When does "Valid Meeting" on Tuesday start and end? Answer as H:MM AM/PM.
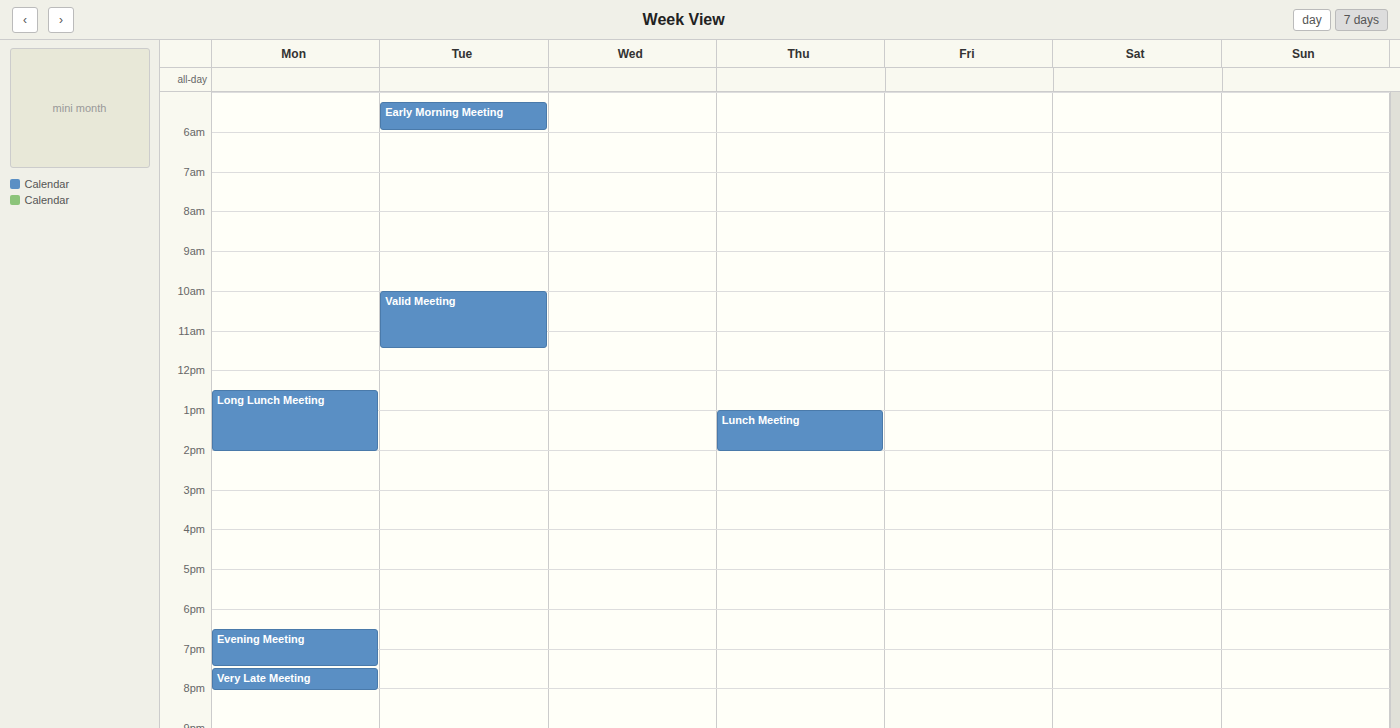
10:00 AM to 11:30 AM